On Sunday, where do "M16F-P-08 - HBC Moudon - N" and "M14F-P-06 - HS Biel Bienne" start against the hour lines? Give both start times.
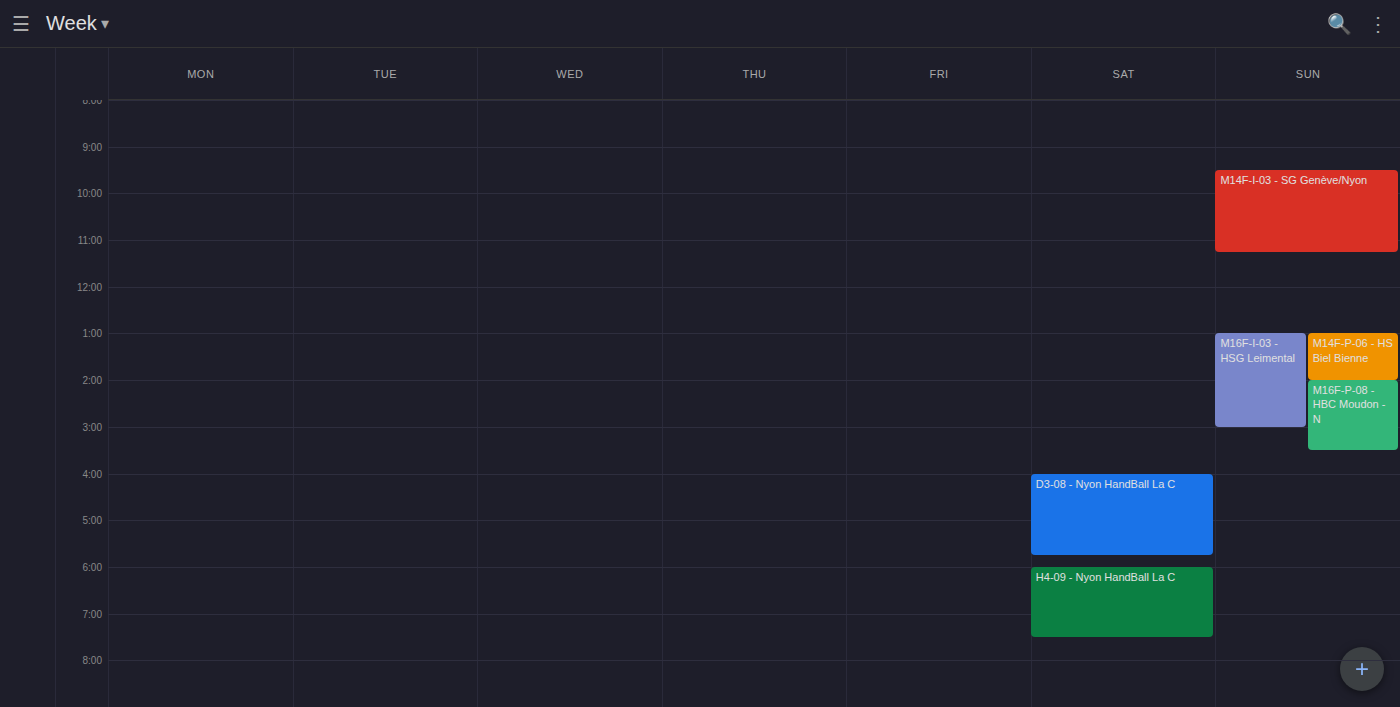
"M16F-P-08 - HBC Moudon - N": 14:00, exactly on the 14:00 line. "M14F-P-06 - HS Biel Bienne": 13:00, exactly on the 13:00 line.